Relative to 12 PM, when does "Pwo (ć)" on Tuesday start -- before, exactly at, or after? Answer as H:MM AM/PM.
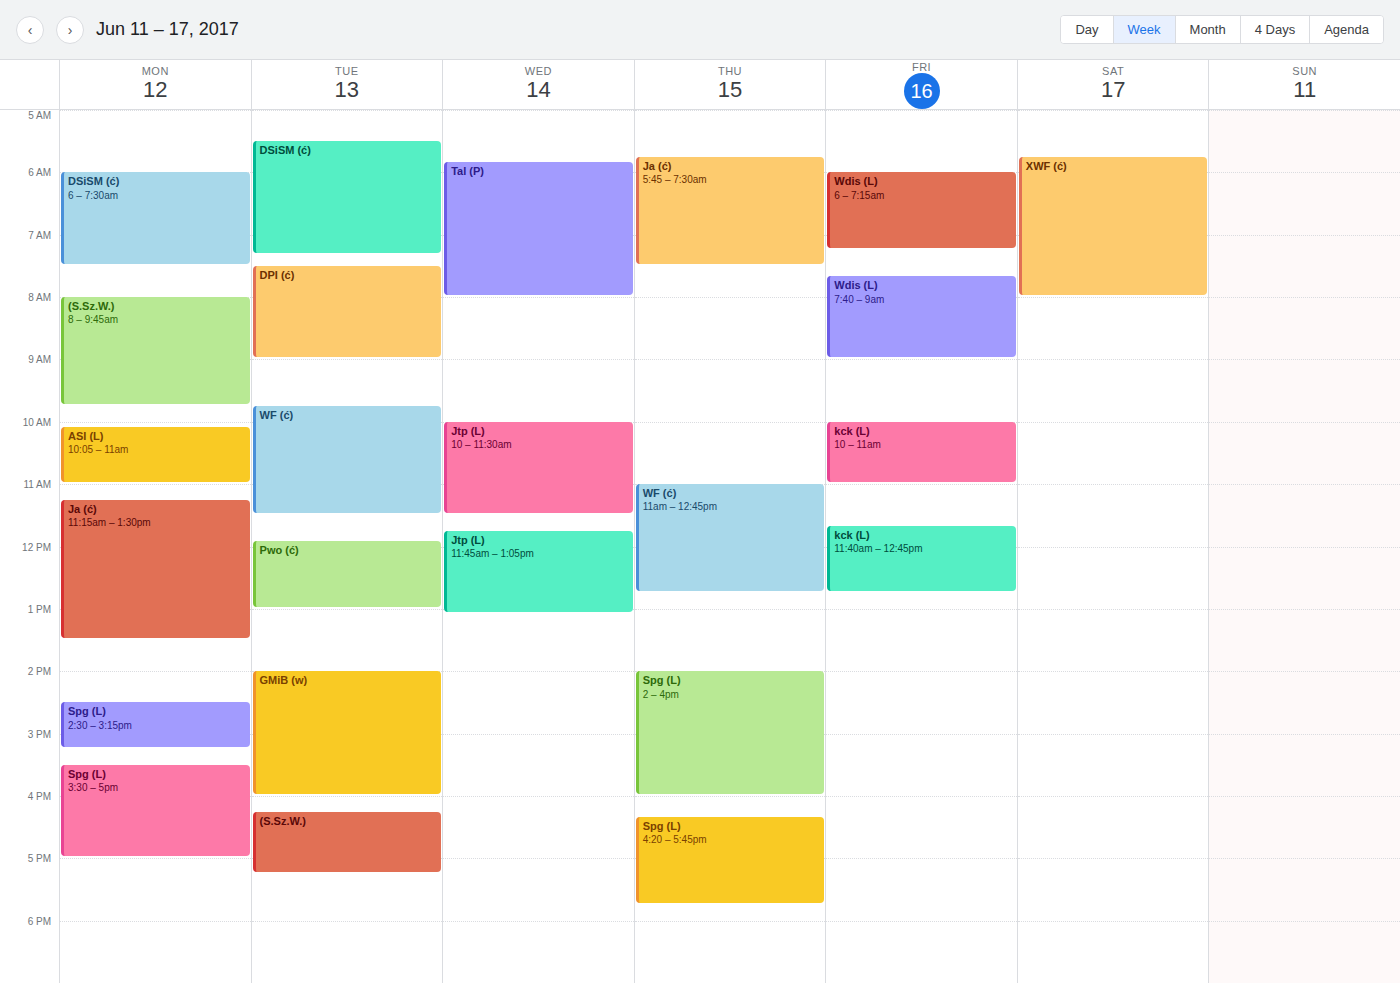
11:55 AM -- before 12 PM, 5 minutes above the 12 PM line.